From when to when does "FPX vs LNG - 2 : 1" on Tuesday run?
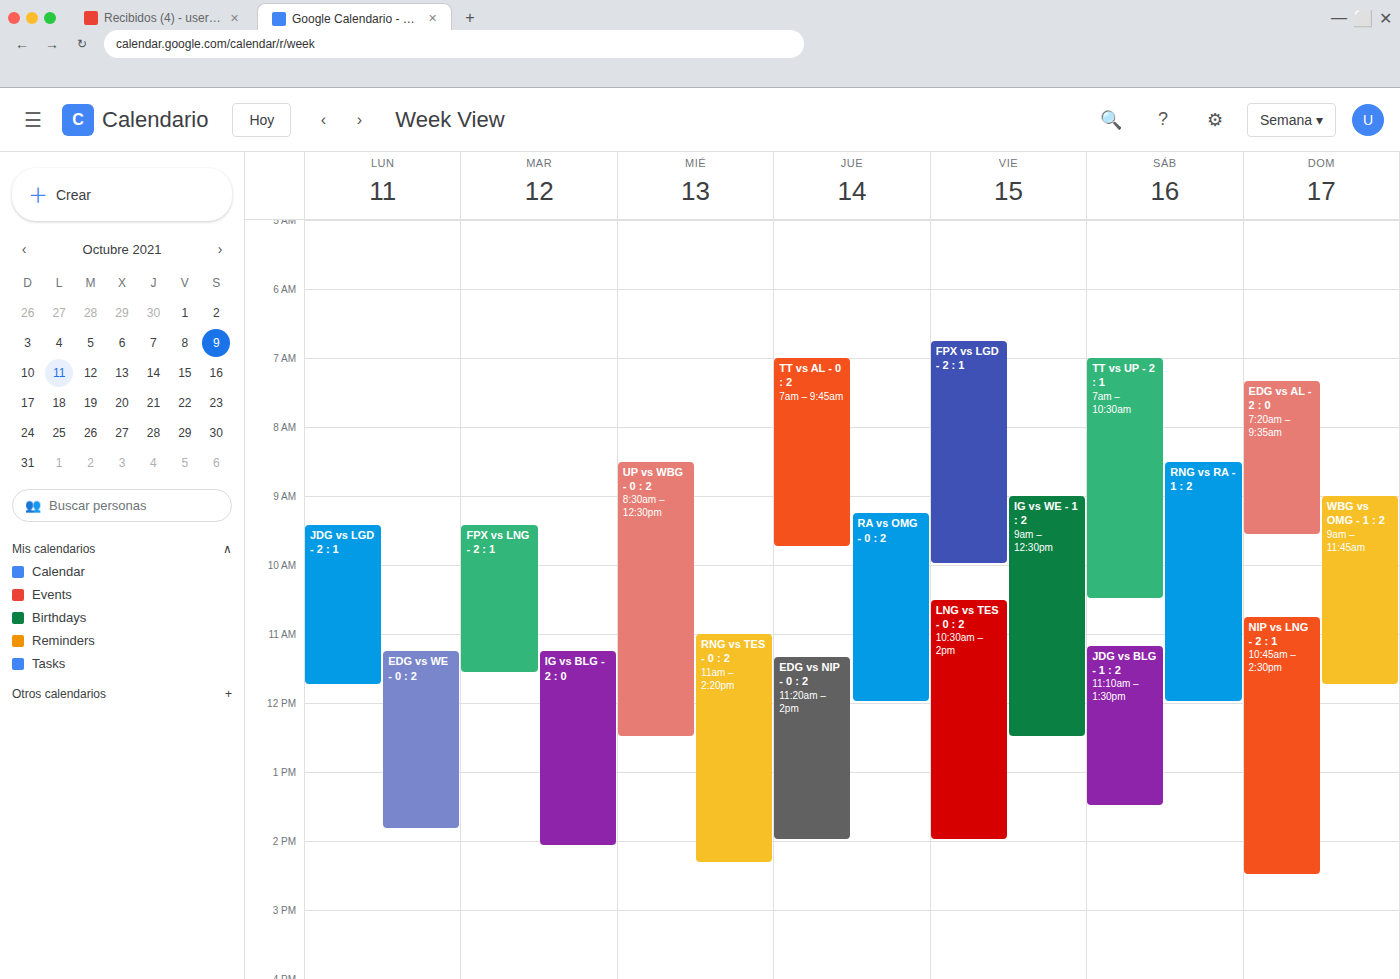
9:25 AM to 11:35 AM